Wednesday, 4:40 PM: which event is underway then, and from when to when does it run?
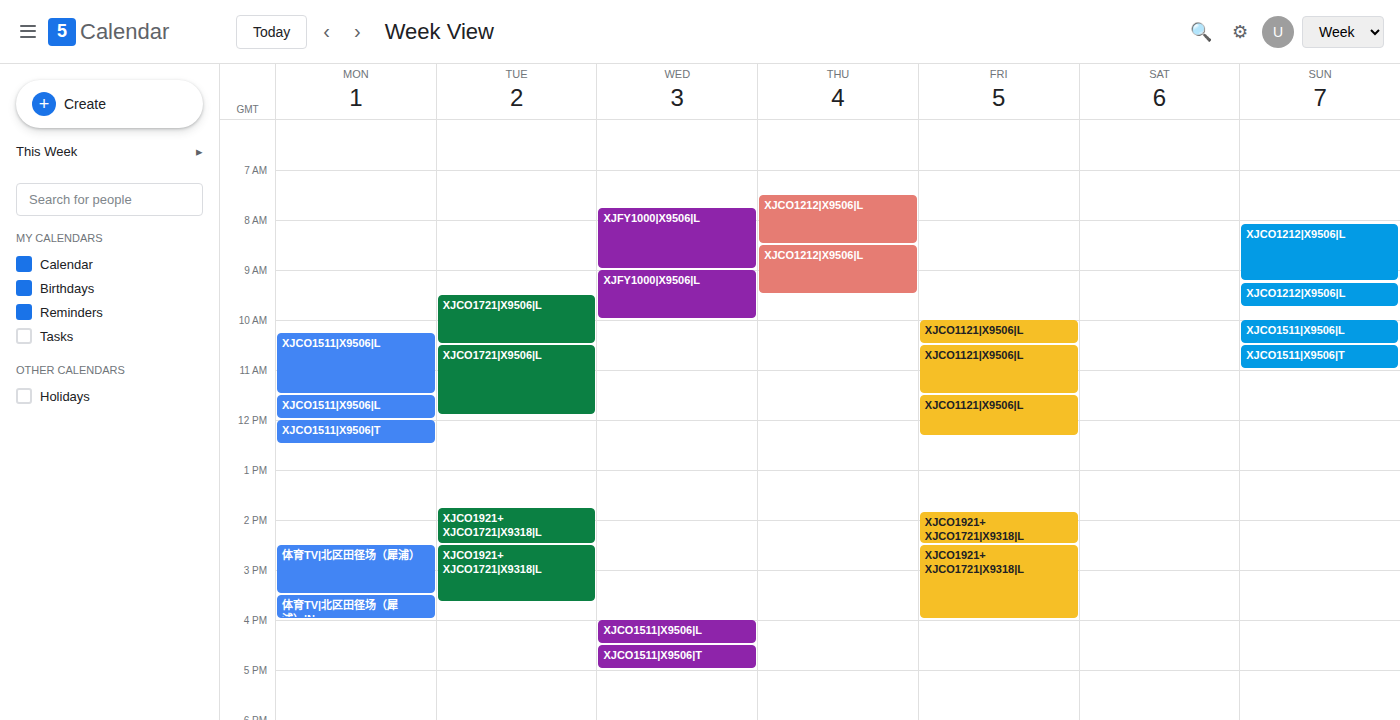
"XJCO1511|X9506|T", 4:30 PM to 5:00 PM